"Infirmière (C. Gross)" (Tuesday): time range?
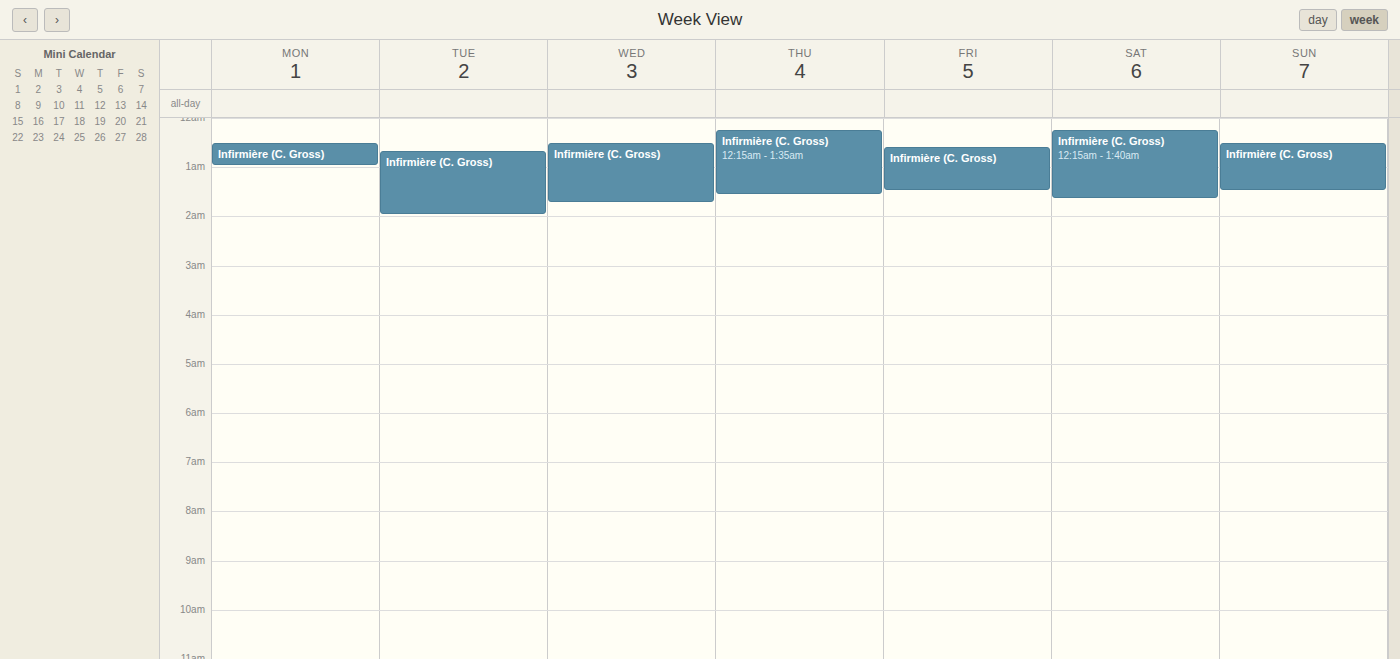
00:40 to 02:00